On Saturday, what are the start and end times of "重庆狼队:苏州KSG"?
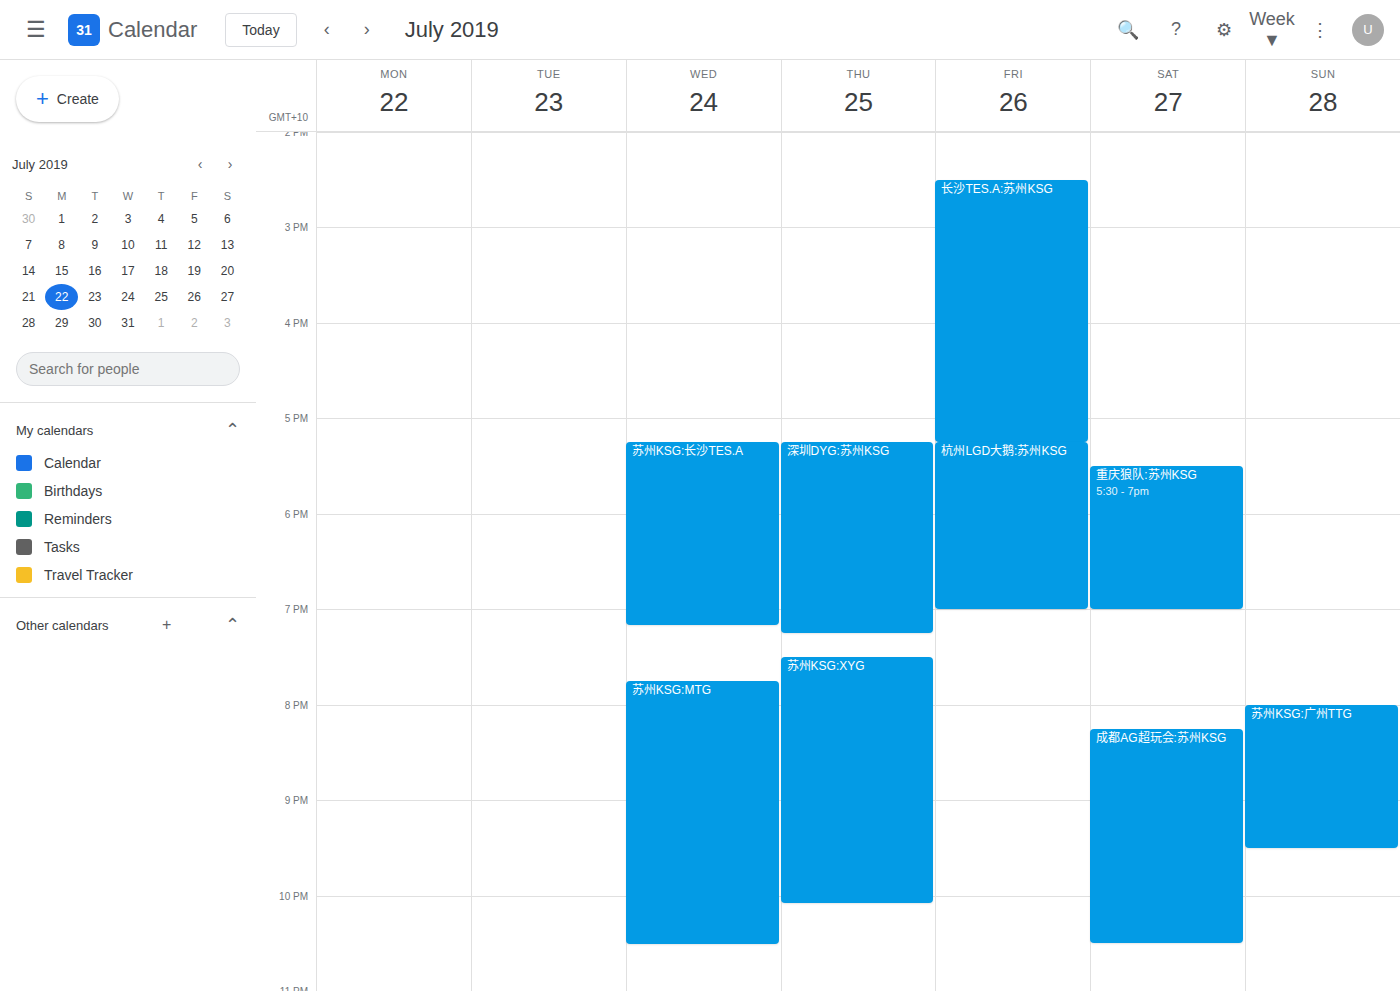
5:30 PM to 7:00 PM